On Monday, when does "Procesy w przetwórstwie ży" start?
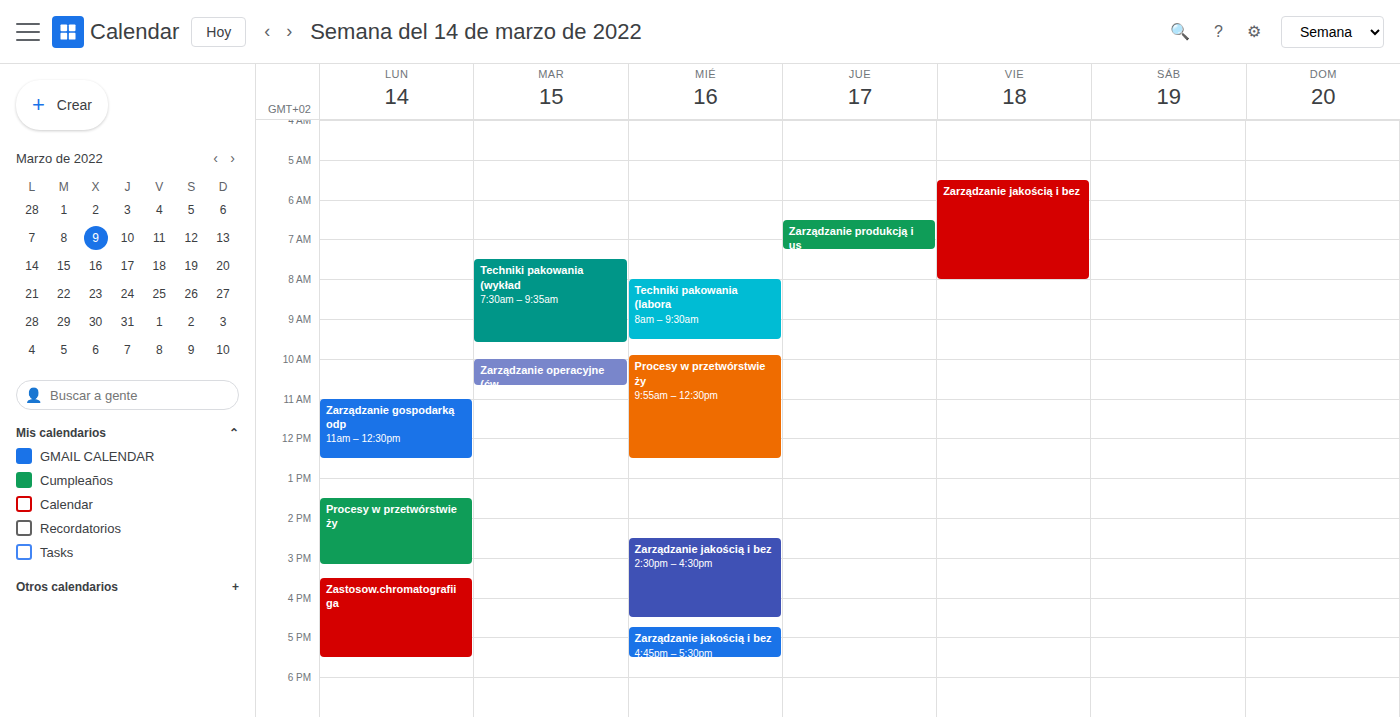
1:30 PM